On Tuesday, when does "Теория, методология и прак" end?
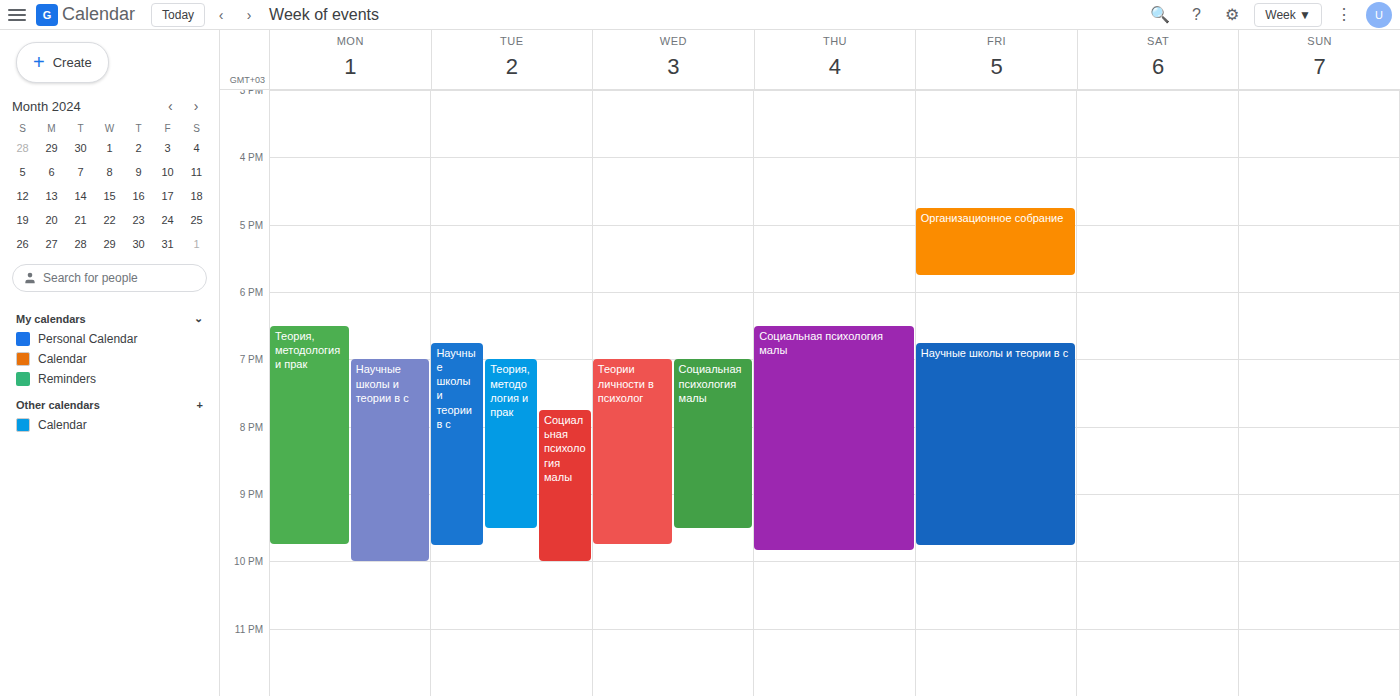
9:30 PM